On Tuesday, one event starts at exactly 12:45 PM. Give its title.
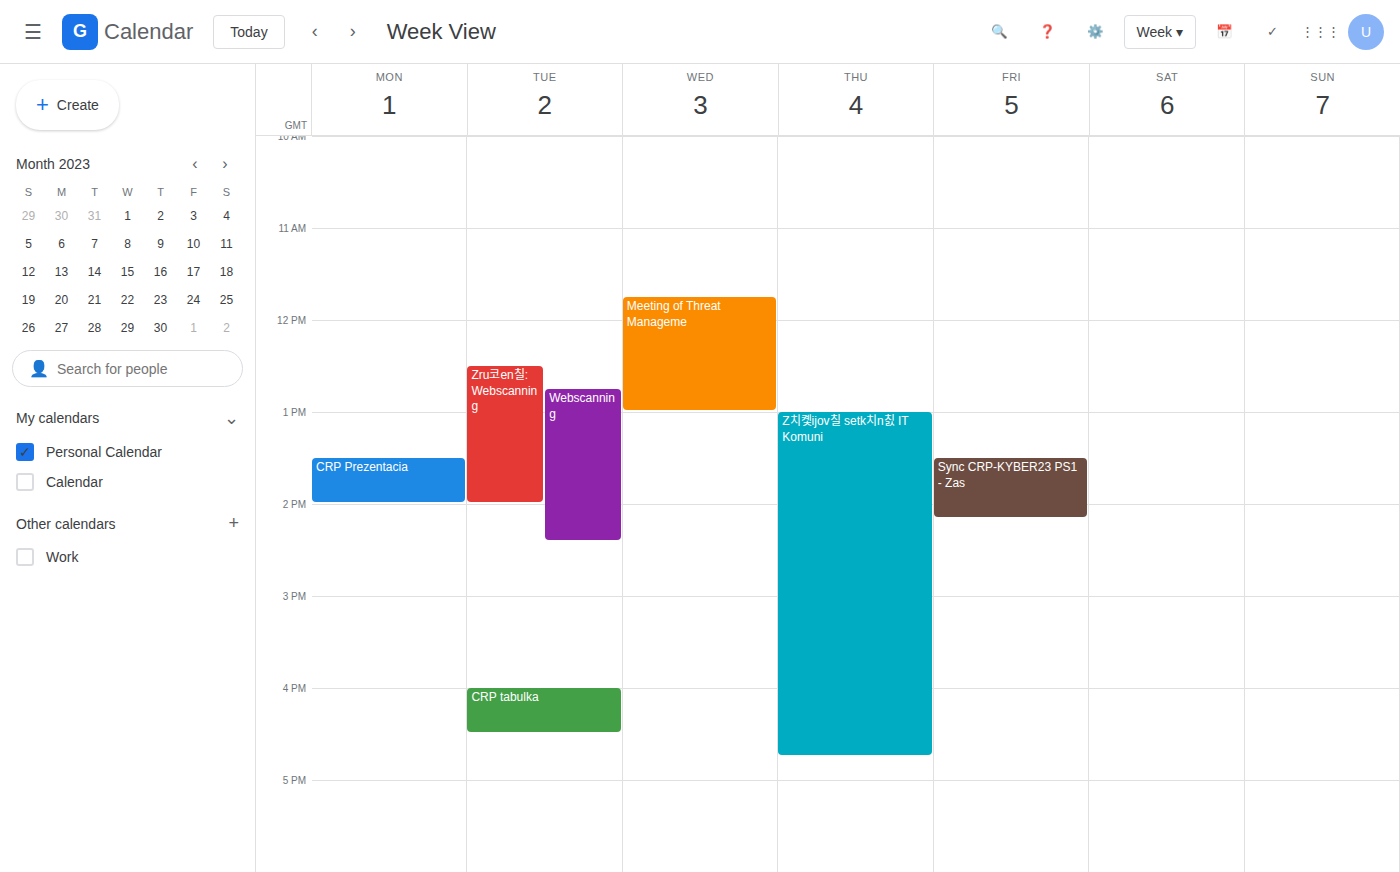
"Webscanning"